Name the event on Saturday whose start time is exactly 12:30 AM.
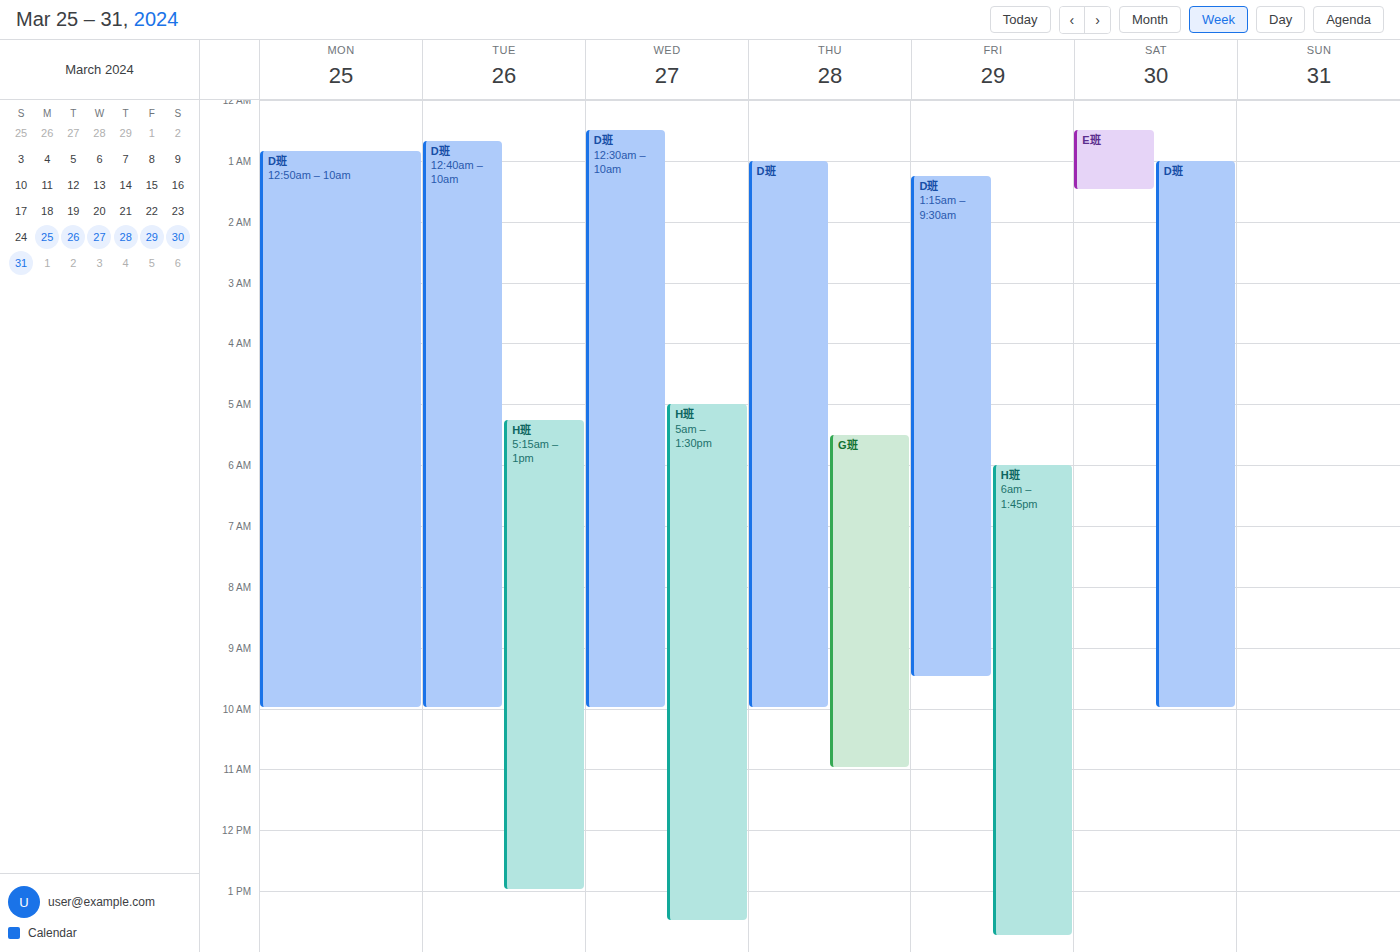
"E班"